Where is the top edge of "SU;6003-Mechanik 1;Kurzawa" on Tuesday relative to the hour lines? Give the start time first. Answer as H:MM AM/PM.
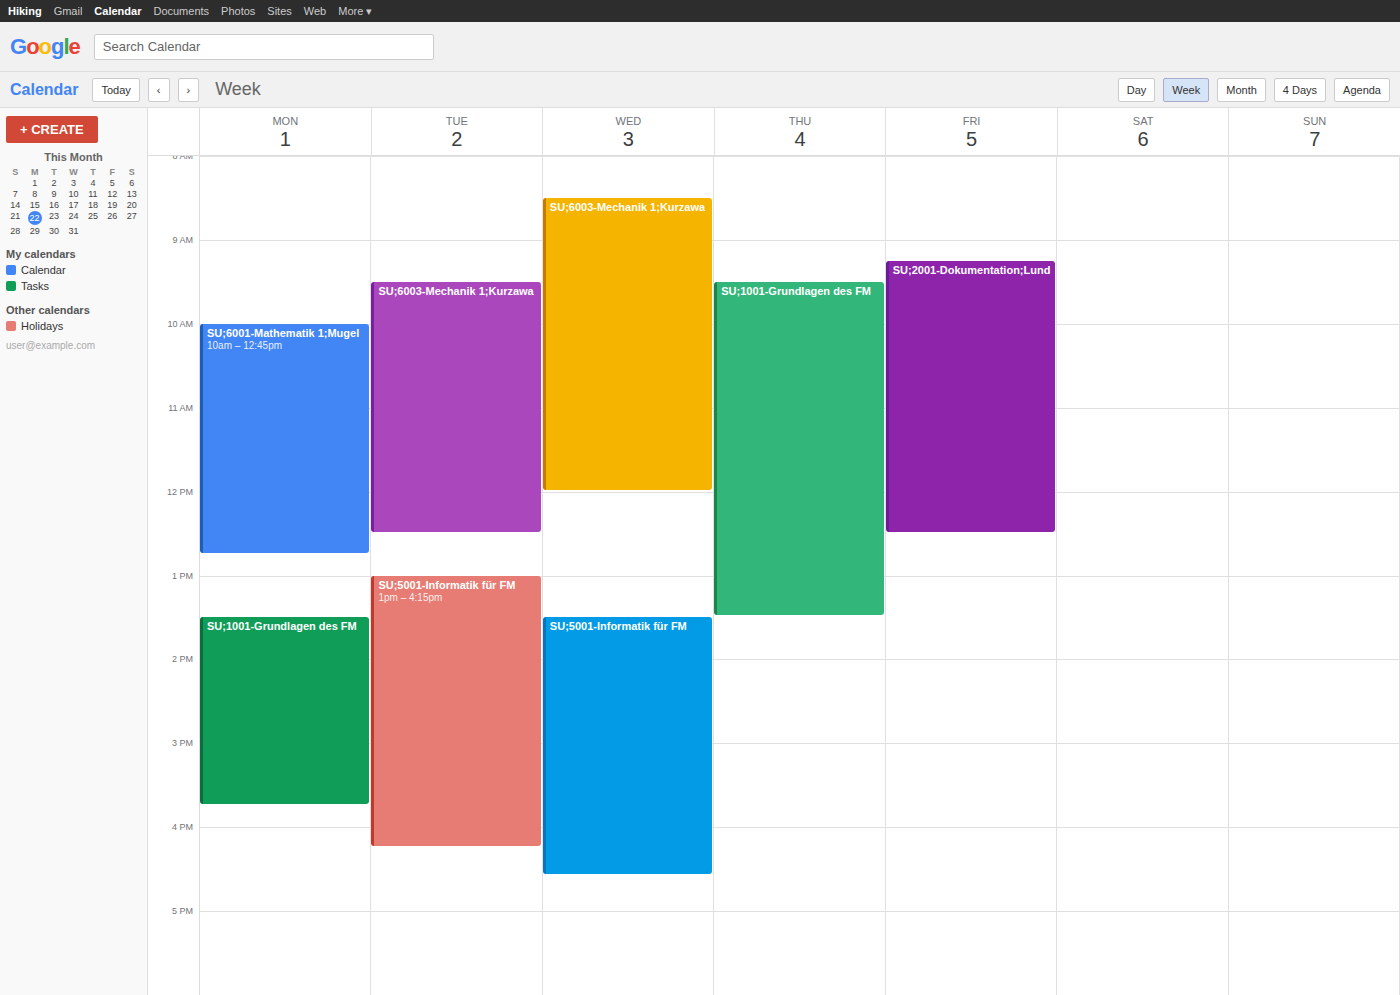
9:30 AM -- halfway between the 9 AM and 10 AM lines.